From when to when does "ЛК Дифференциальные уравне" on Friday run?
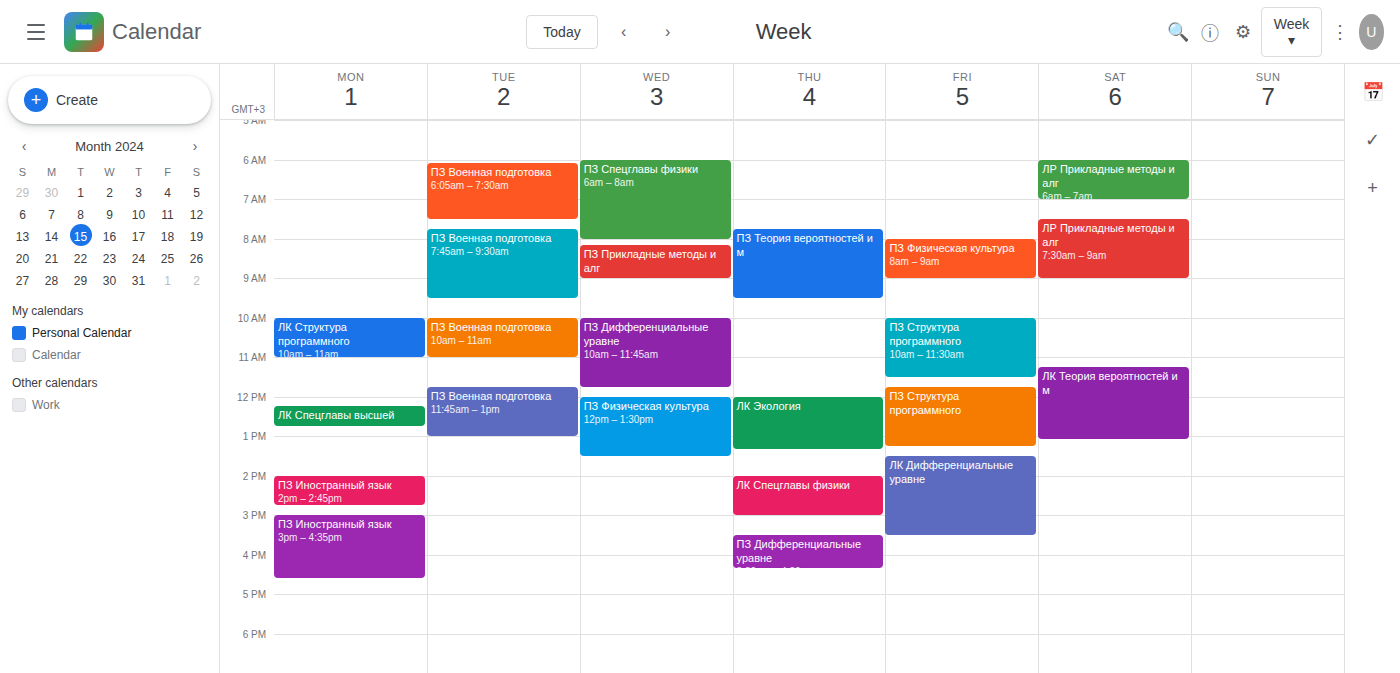
1:30 PM to 3:30 PM